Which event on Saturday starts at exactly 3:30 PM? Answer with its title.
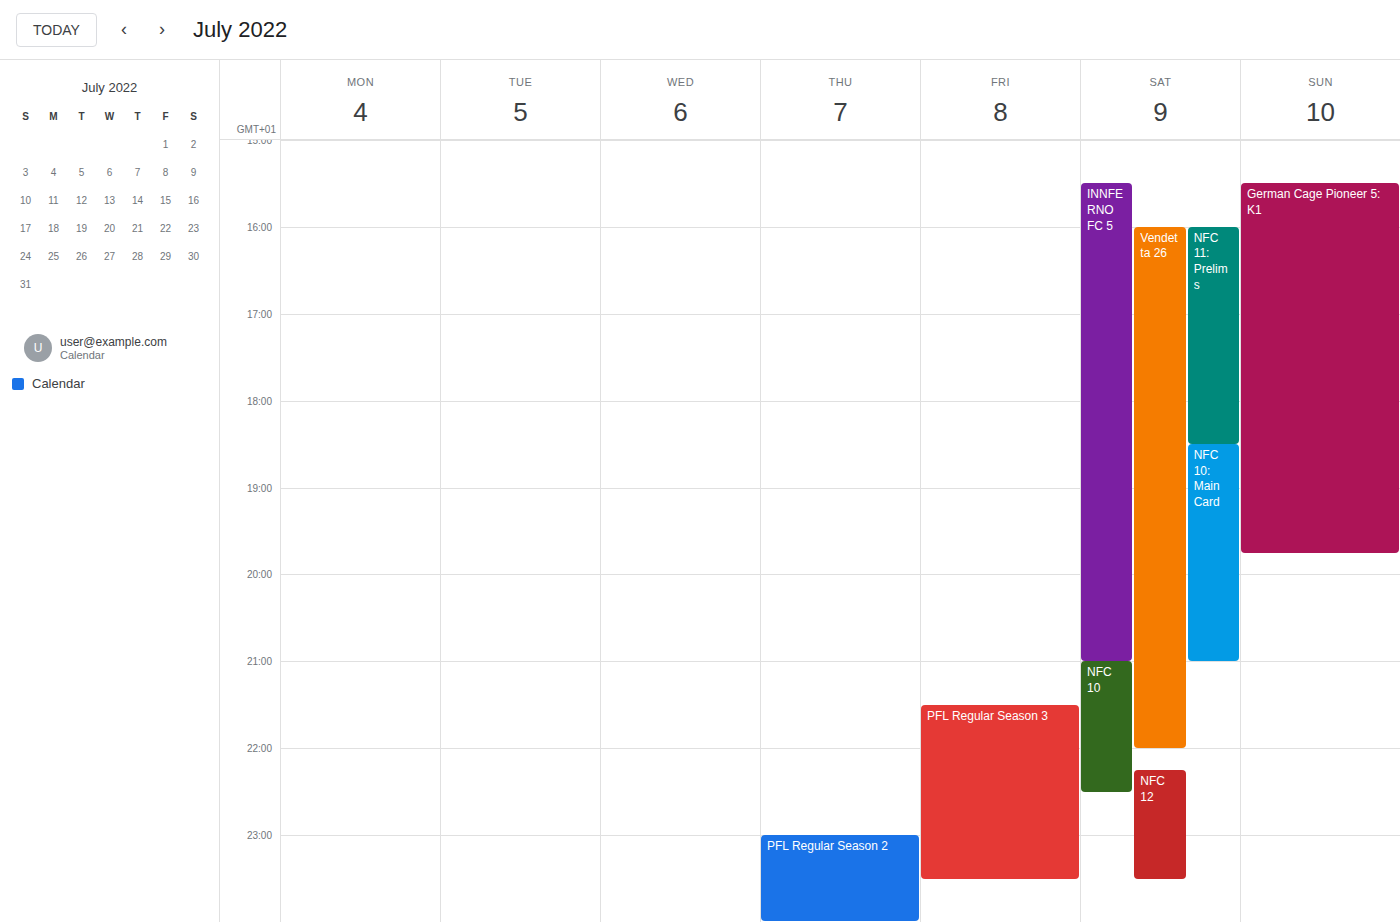
"INNFERNO FC 5"